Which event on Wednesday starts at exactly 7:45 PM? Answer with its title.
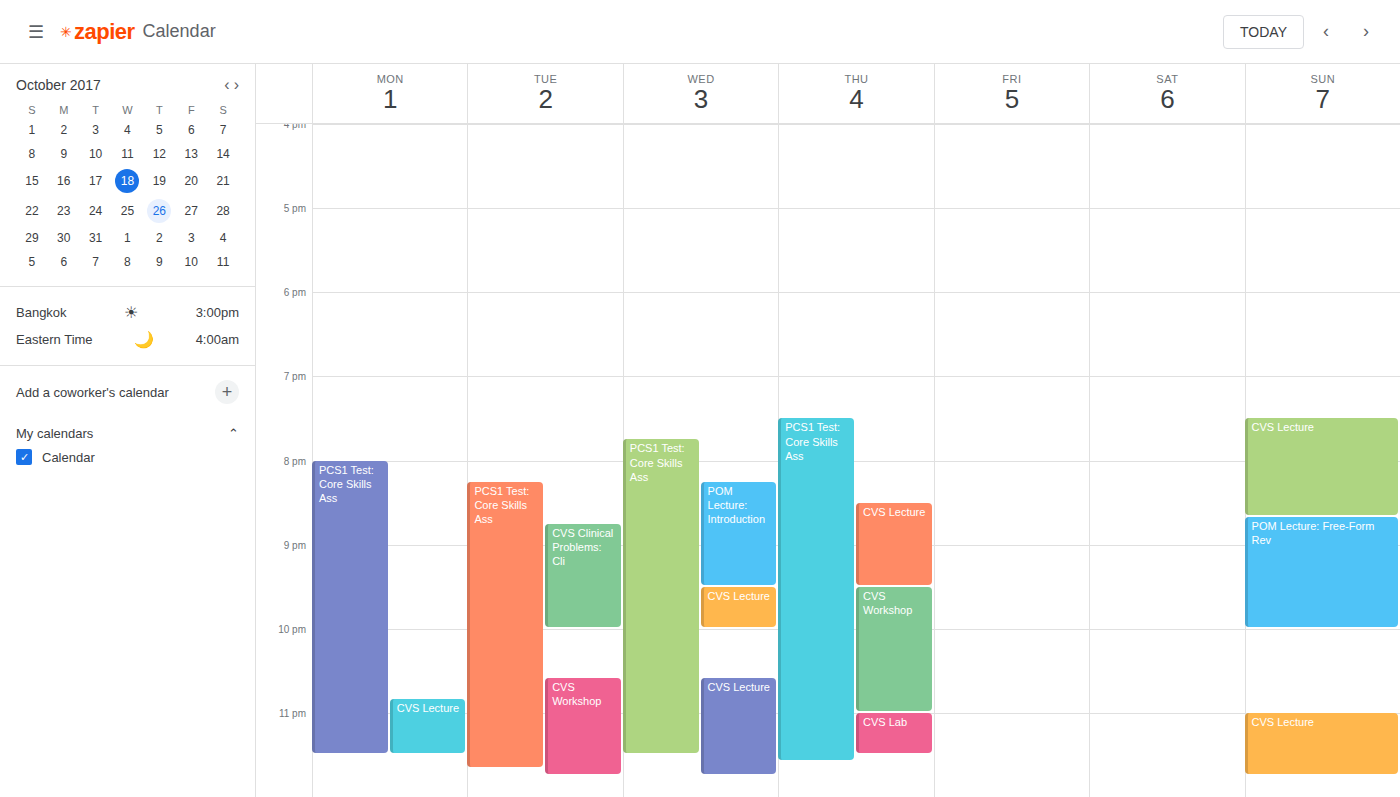
"PCS1 Test: Core Skills Ass"